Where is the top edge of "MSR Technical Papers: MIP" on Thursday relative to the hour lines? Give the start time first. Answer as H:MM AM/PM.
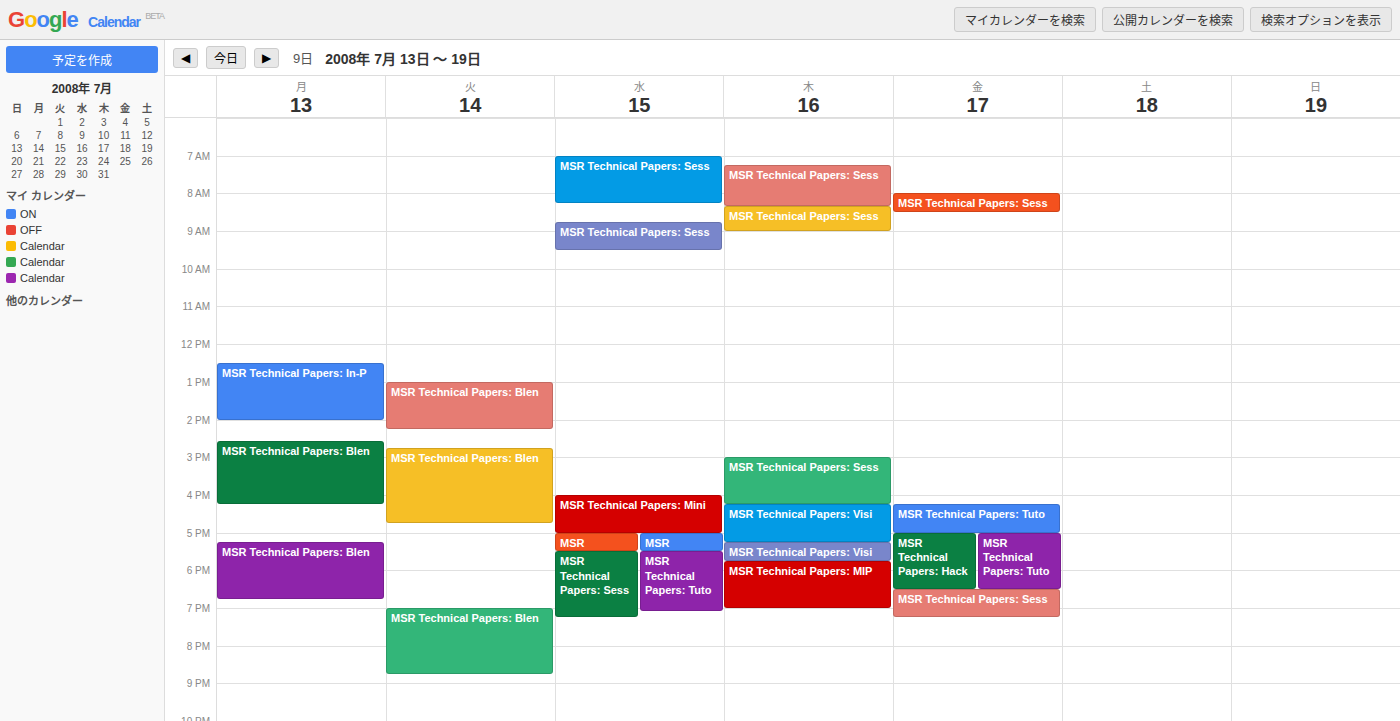
5:45 PM -- neither: three quarters of the way from the 5 PM line to the 6 PM line.